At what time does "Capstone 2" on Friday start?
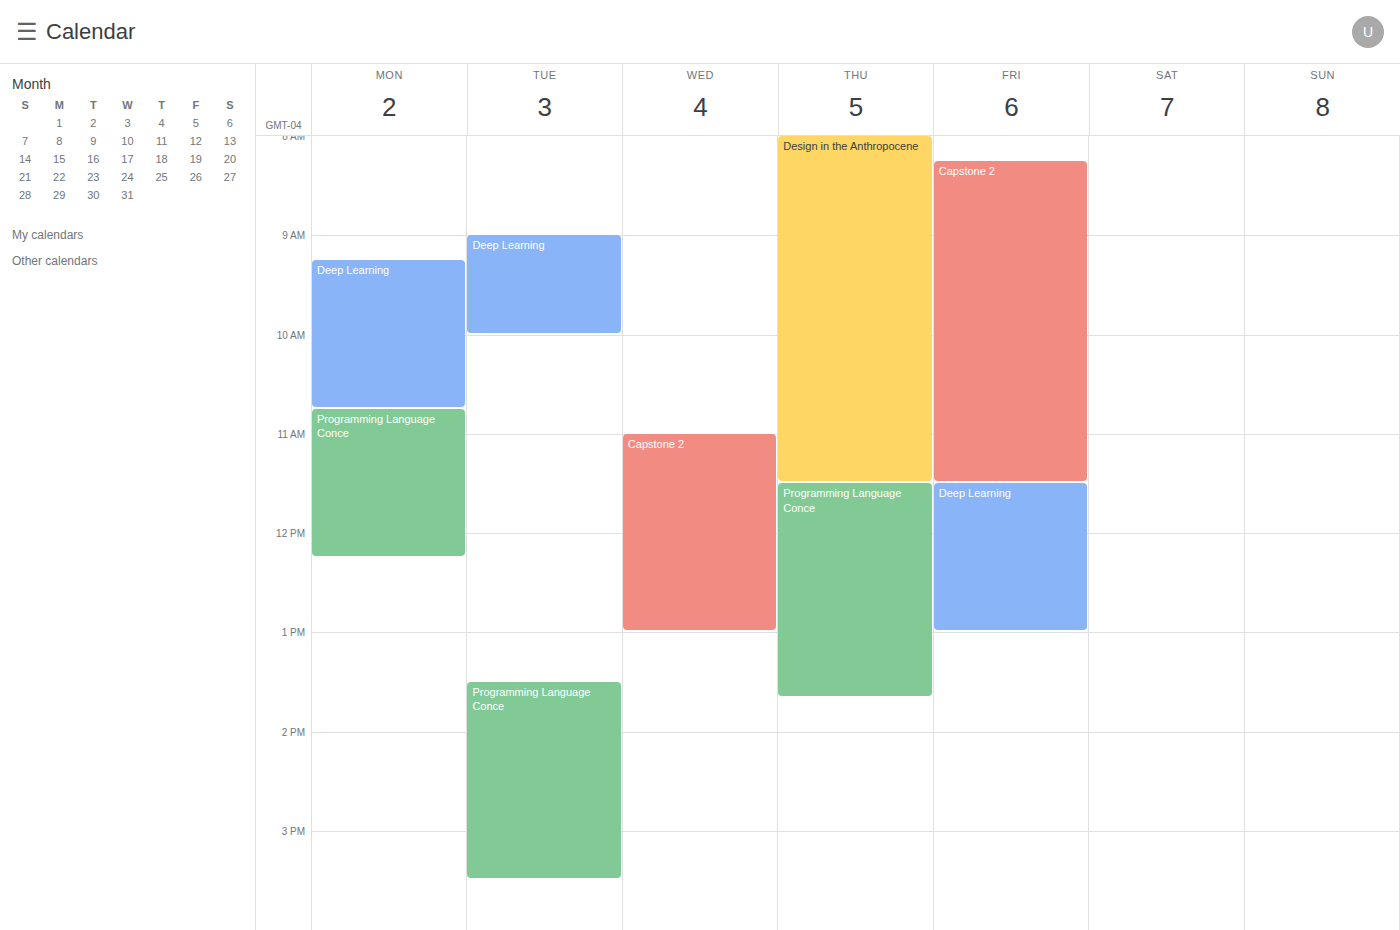
8:15 AM